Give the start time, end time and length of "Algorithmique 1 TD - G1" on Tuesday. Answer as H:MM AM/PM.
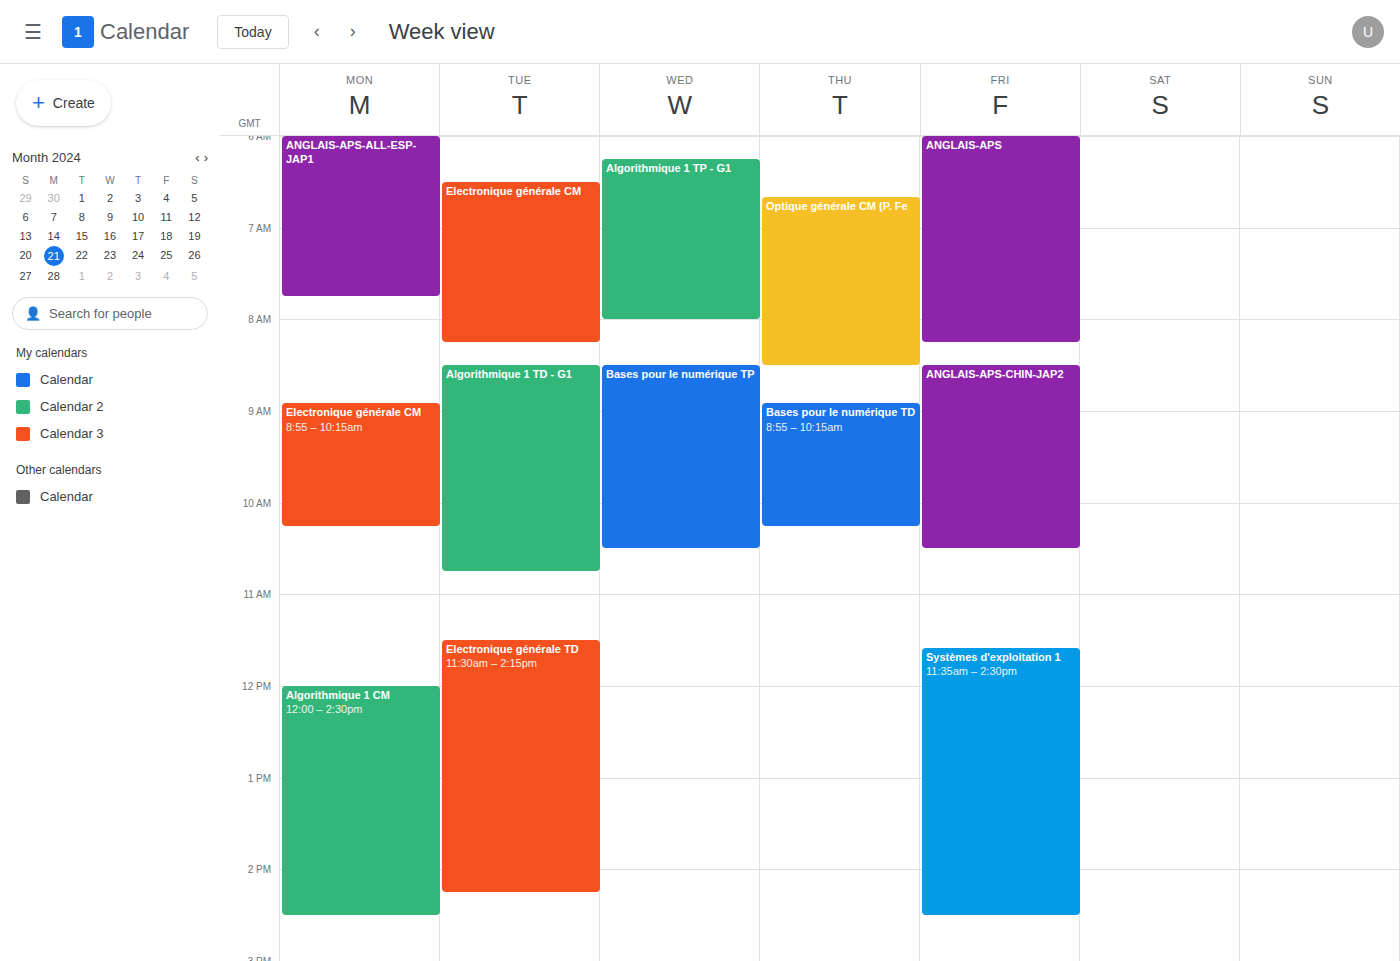
8:30 AM to 10:45 AM, 2 hours 15 minutes